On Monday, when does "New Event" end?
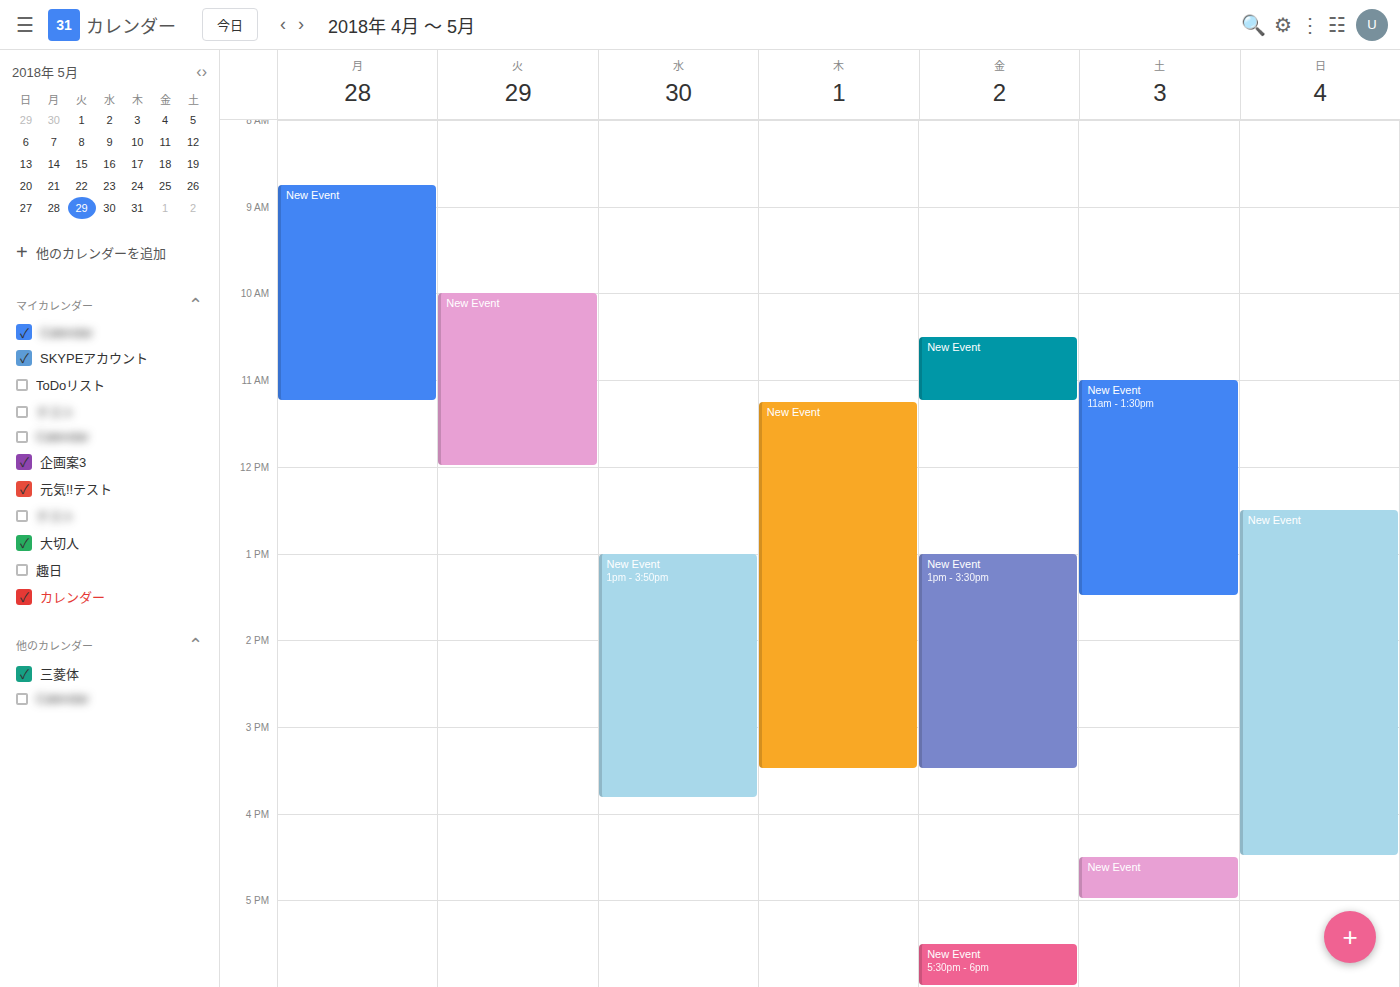
11:15 AM